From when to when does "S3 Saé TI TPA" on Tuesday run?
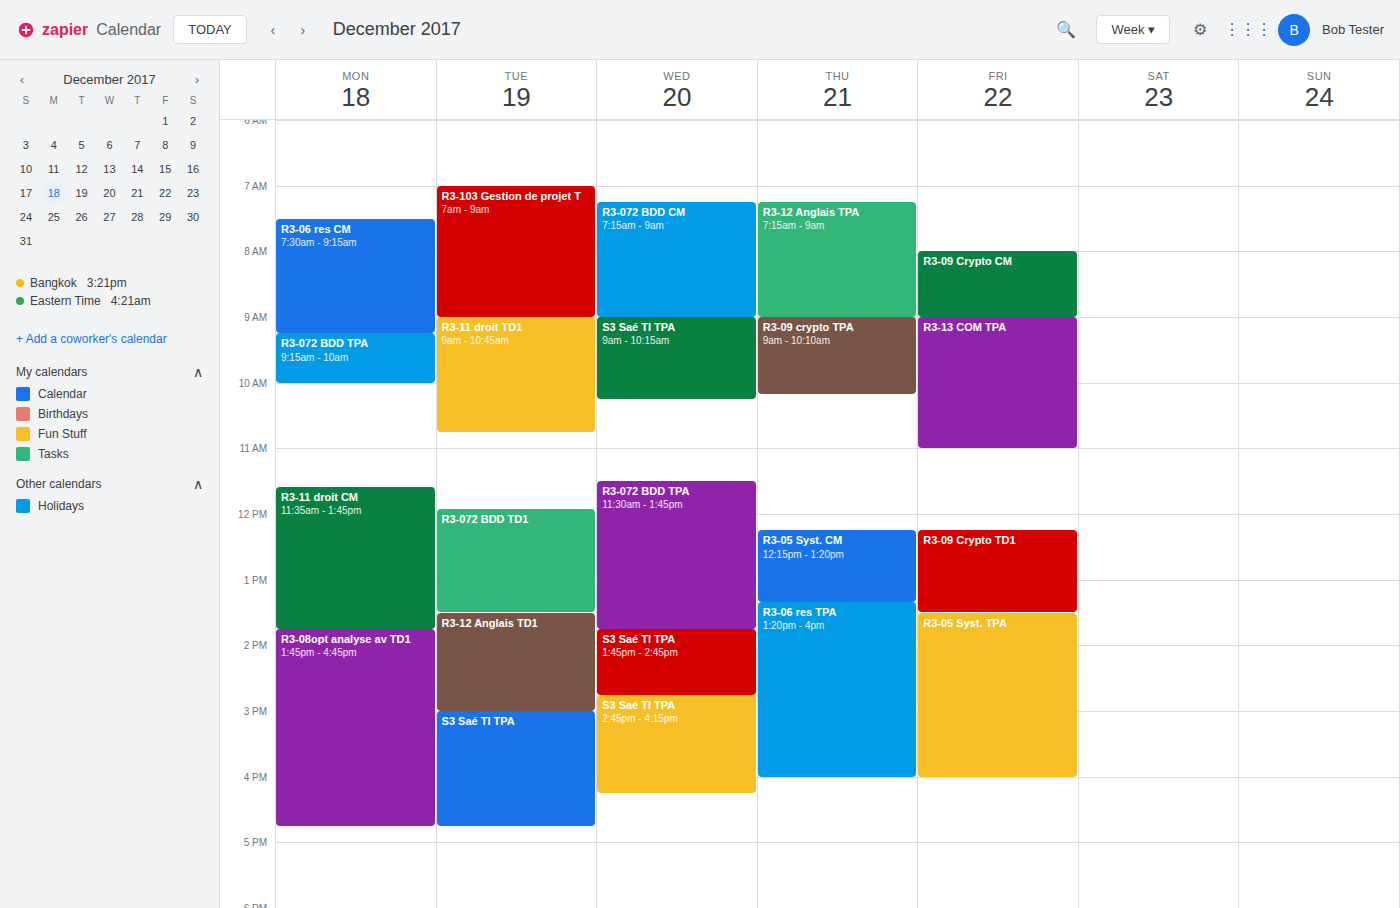
15:00 to 16:45